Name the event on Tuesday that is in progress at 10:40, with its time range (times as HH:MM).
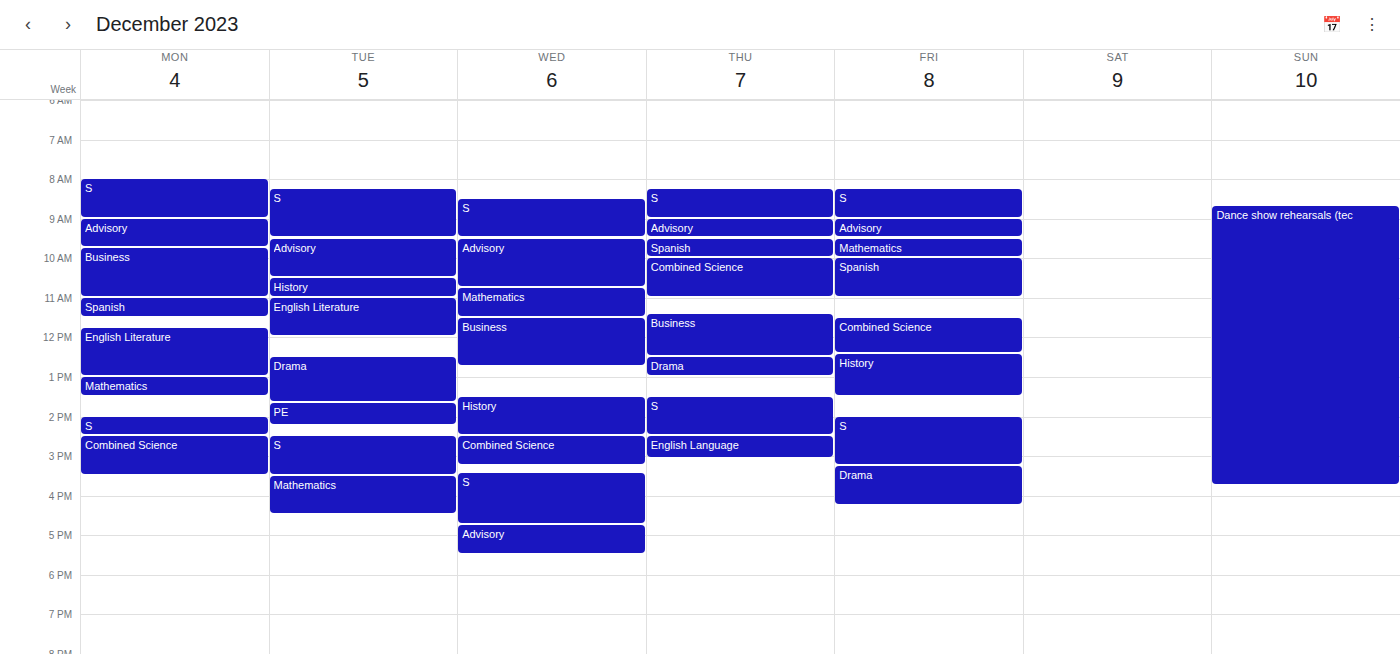
"History", 10:30 to 11:00